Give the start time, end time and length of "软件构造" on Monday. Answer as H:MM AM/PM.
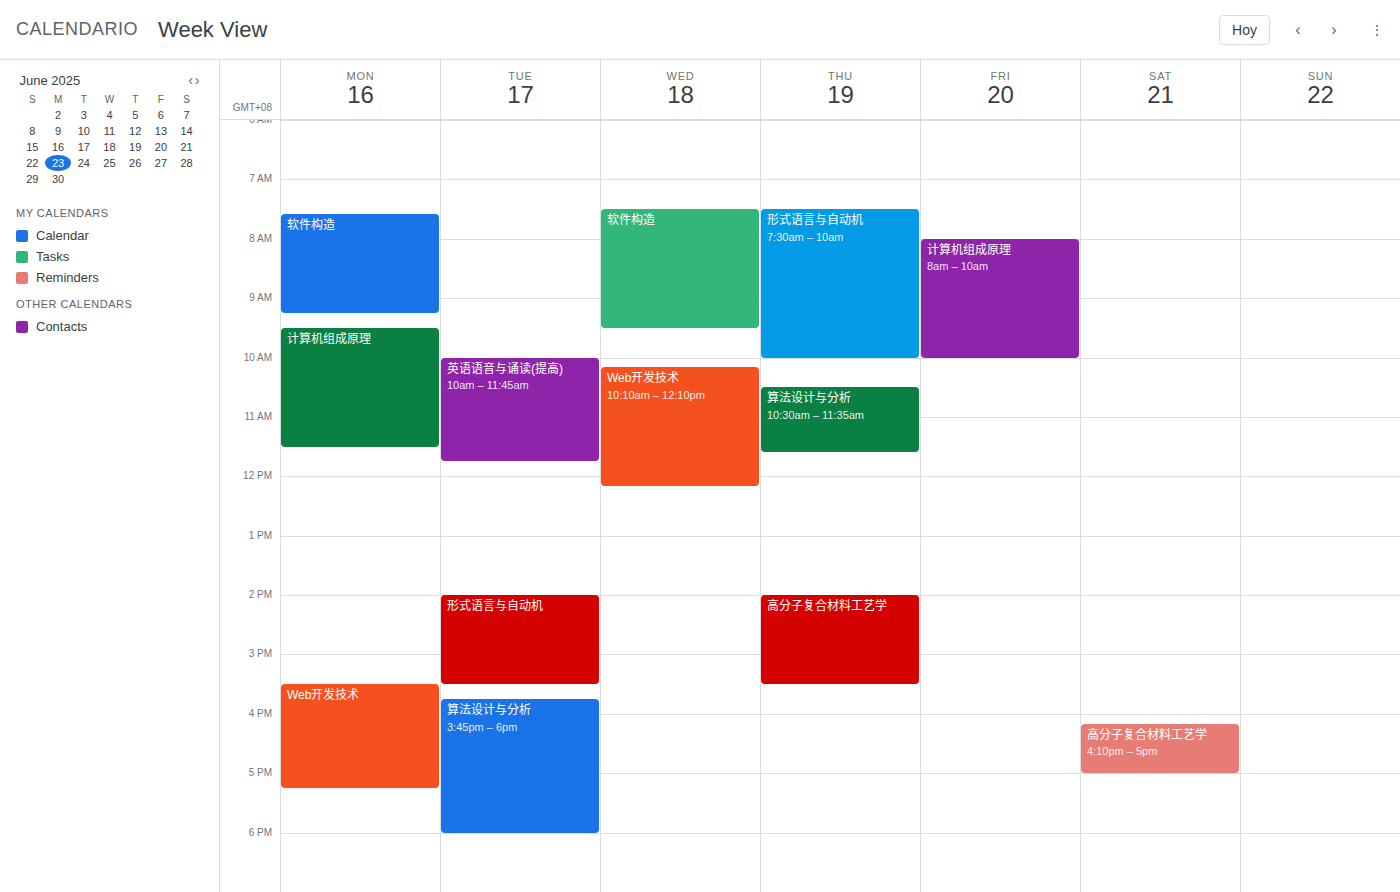
7:35 AM to 9:15 AM, 1 hour 40 minutes